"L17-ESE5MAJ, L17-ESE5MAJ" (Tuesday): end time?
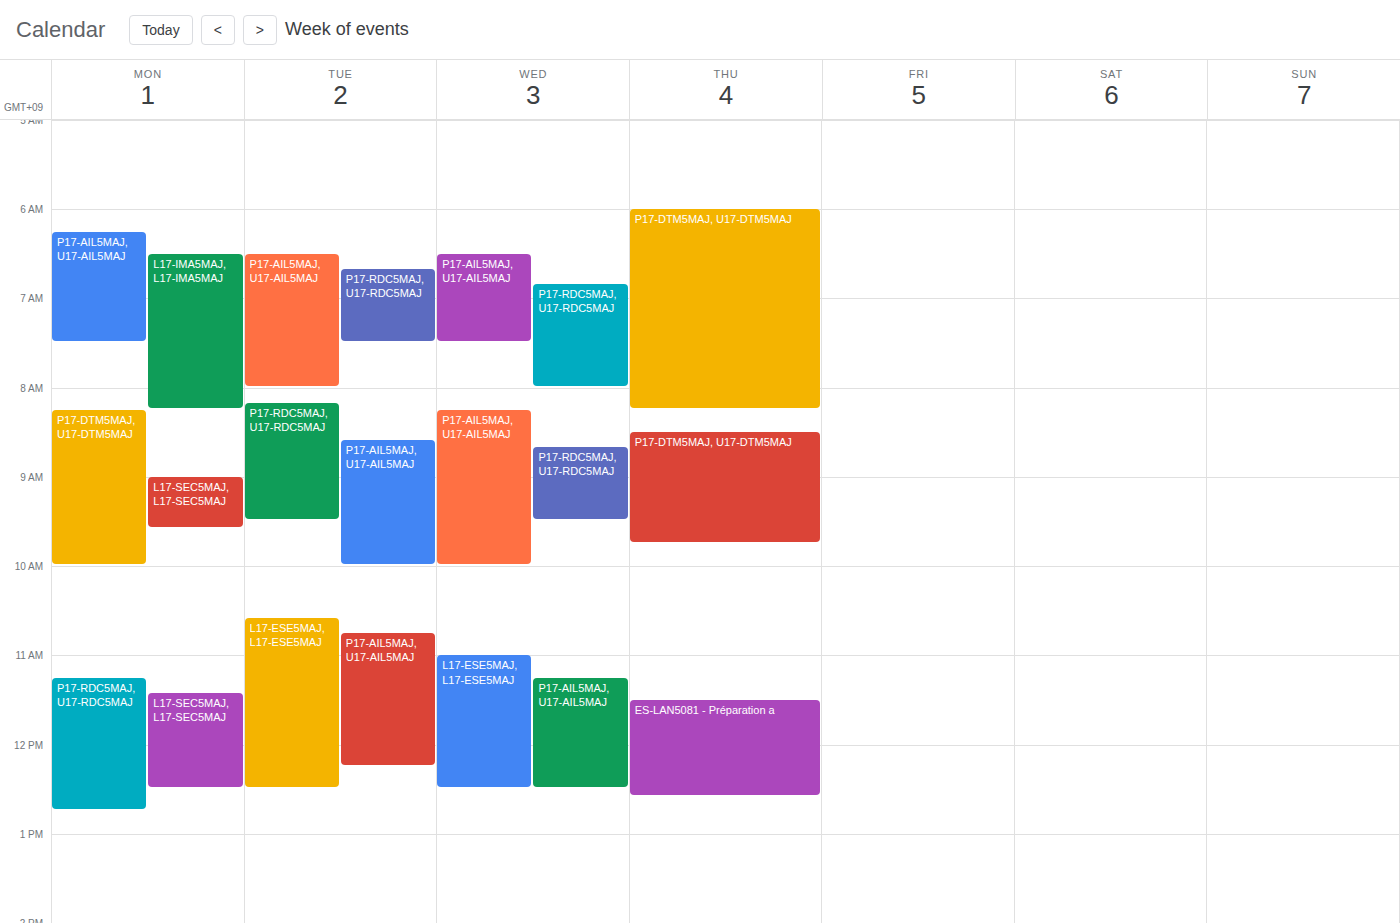
12:30 PM